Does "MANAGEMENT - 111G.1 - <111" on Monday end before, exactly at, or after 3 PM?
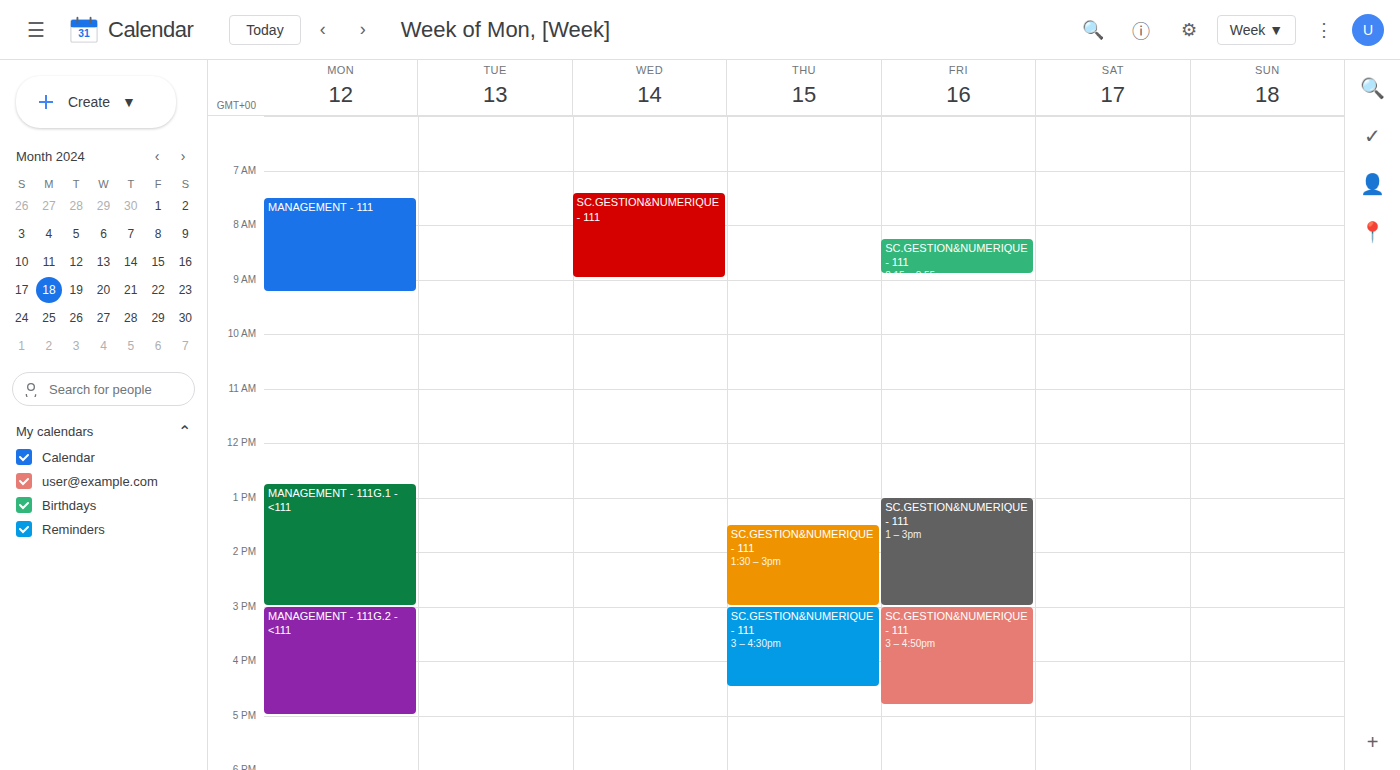
3:00 PM -- exactly at 3 PM, on the 3 PM line.